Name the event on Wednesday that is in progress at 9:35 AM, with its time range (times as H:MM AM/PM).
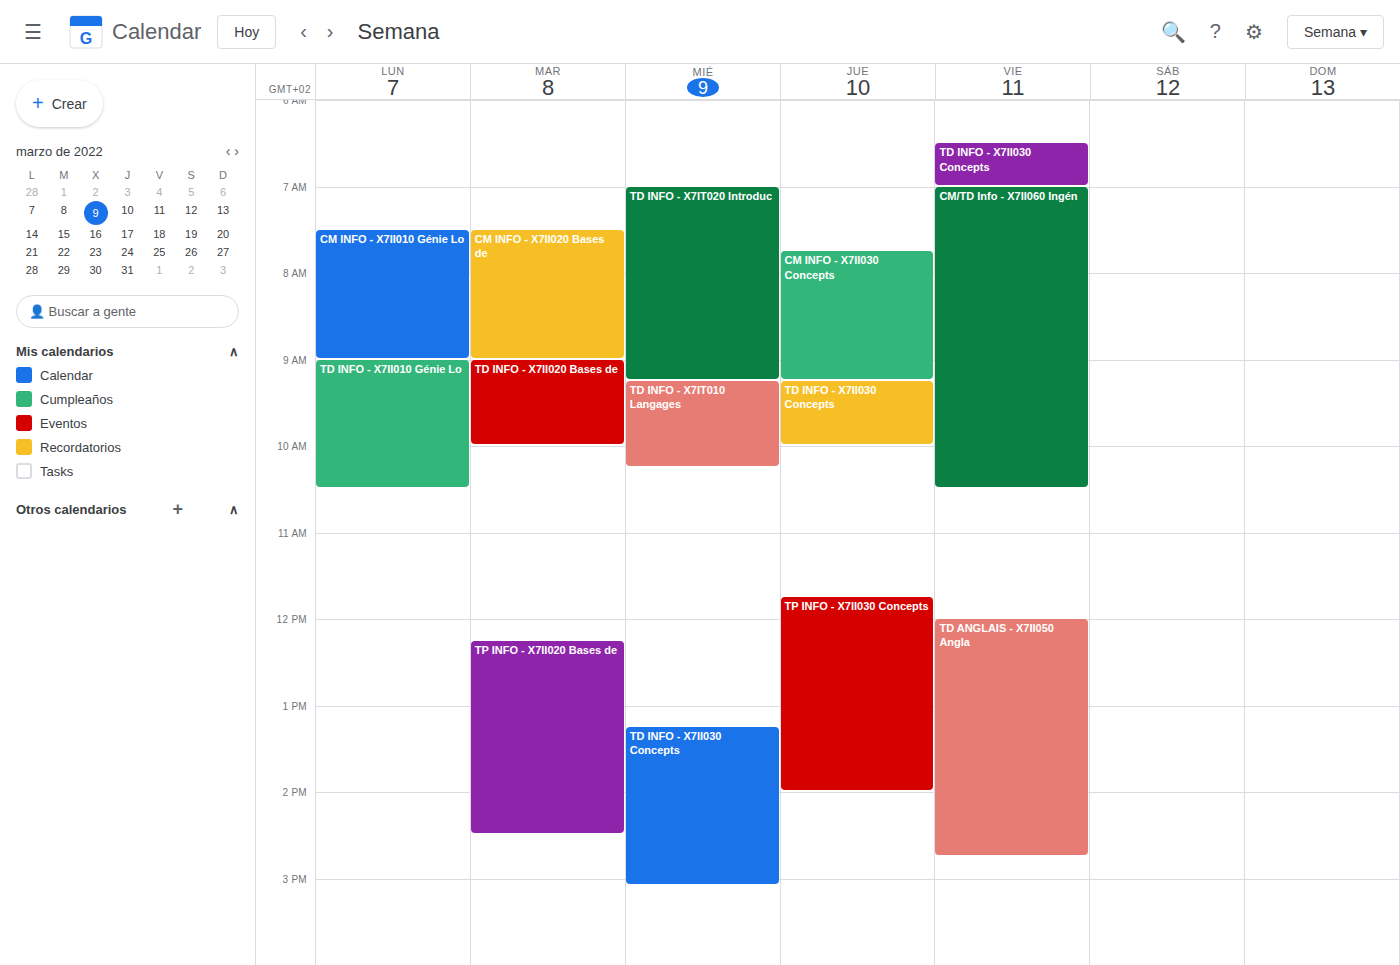
"TD INFO - X7IT010 Langages", 9:15 AM to 10:15 AM